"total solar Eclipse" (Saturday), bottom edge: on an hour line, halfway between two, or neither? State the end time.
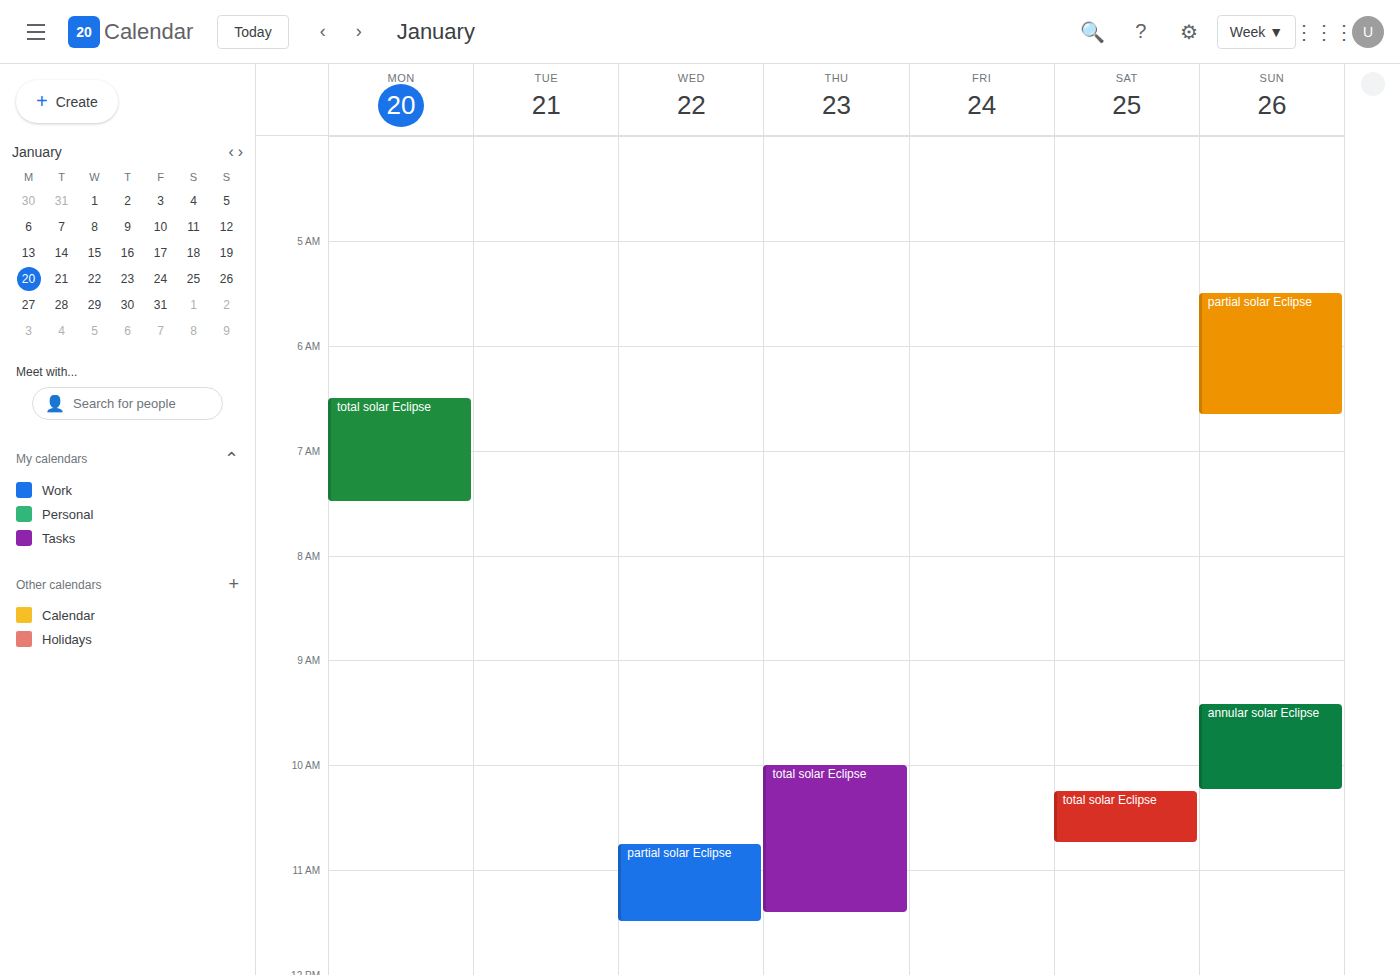
10:45 AM -- neither: three quarters of the way from the 10 AM line to the 11 AM line.